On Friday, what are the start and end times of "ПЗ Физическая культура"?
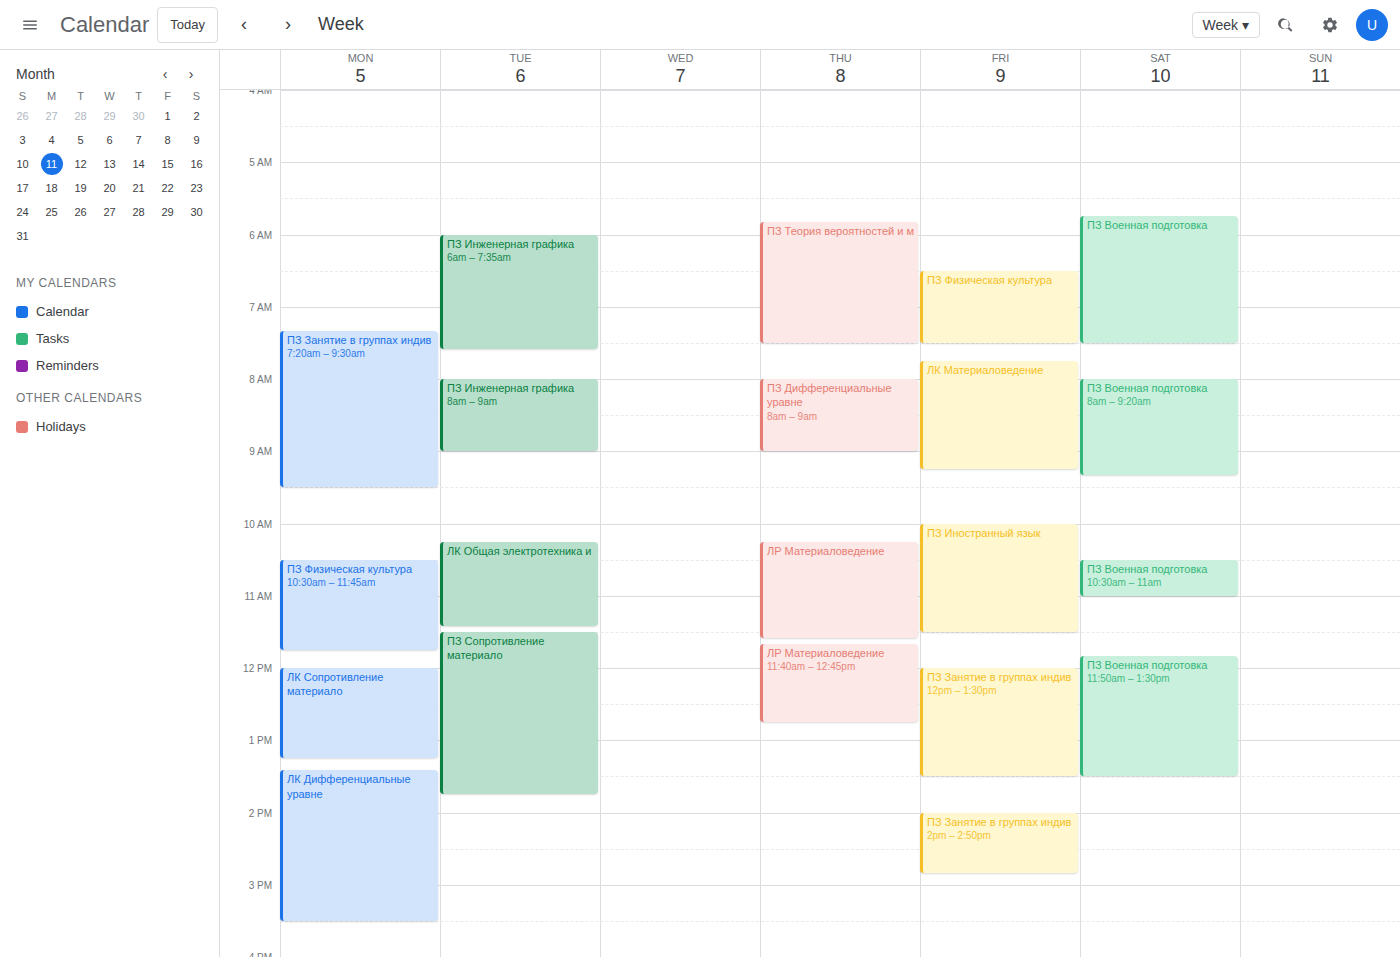
06:30 to 07:30